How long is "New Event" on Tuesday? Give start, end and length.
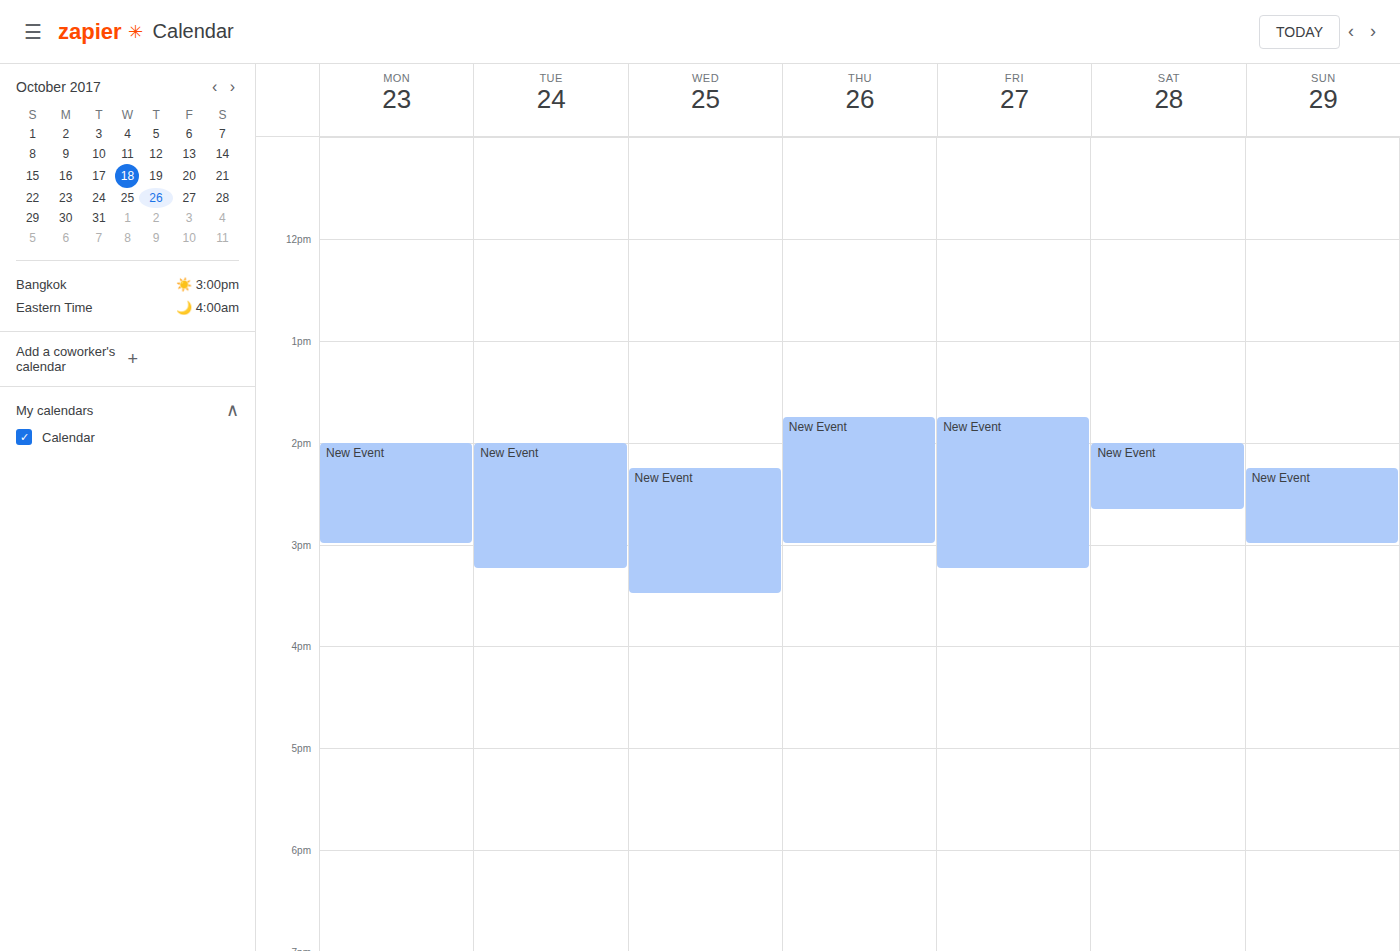
14:00 to 15:15, 1 hour 15 minutes